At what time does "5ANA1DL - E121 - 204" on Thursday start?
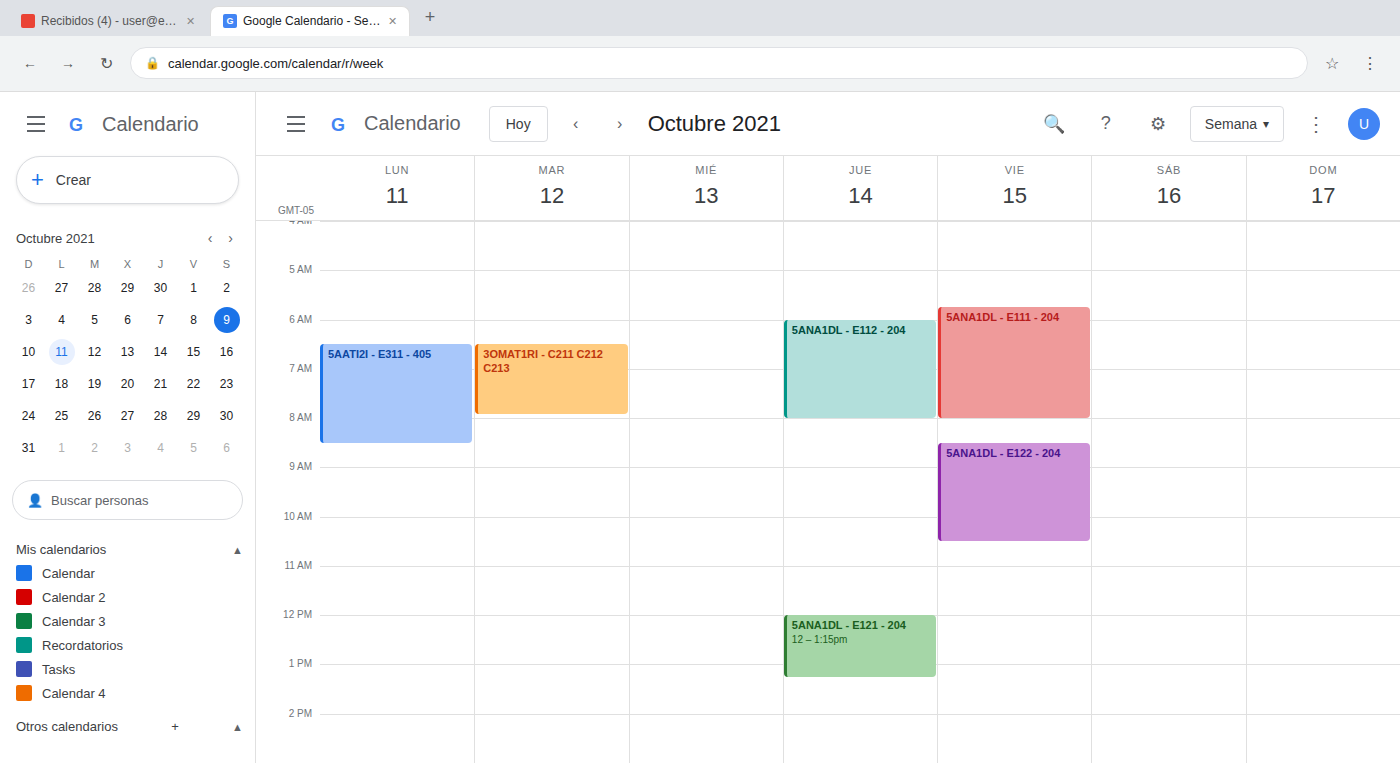
12:00 PM